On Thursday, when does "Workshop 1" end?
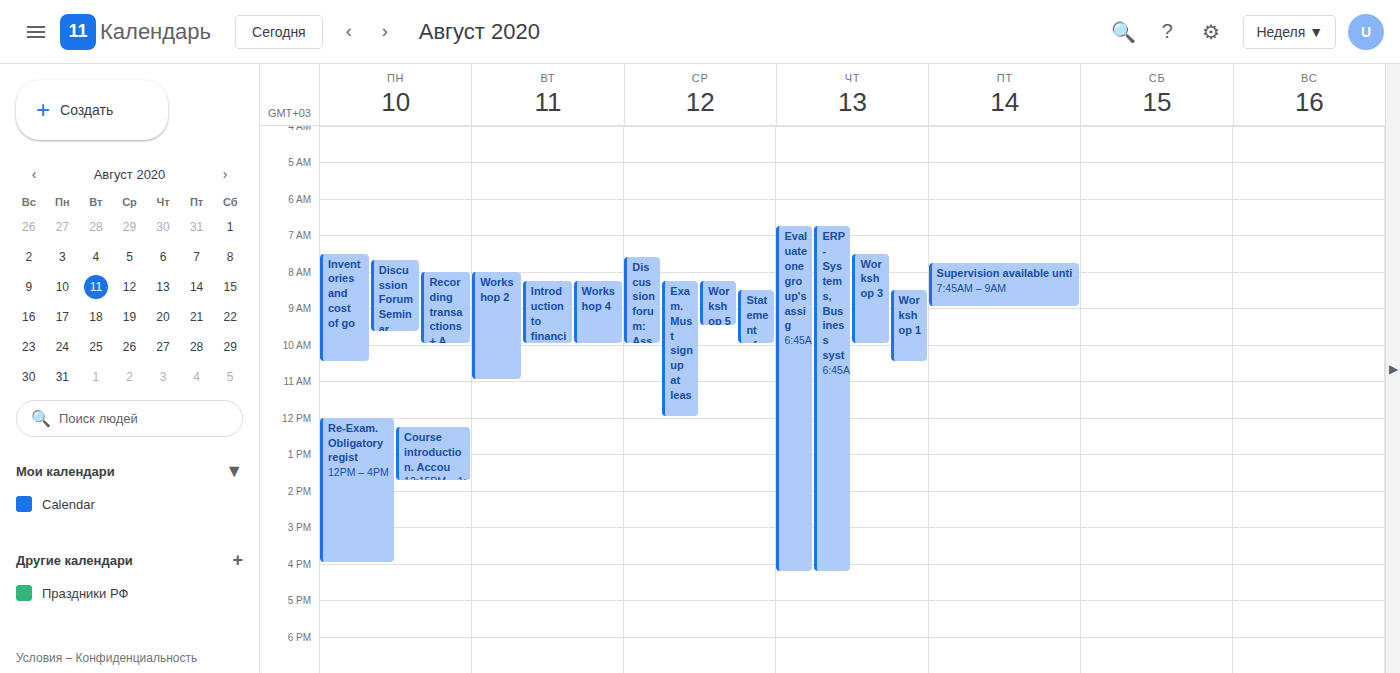
10:30 AM